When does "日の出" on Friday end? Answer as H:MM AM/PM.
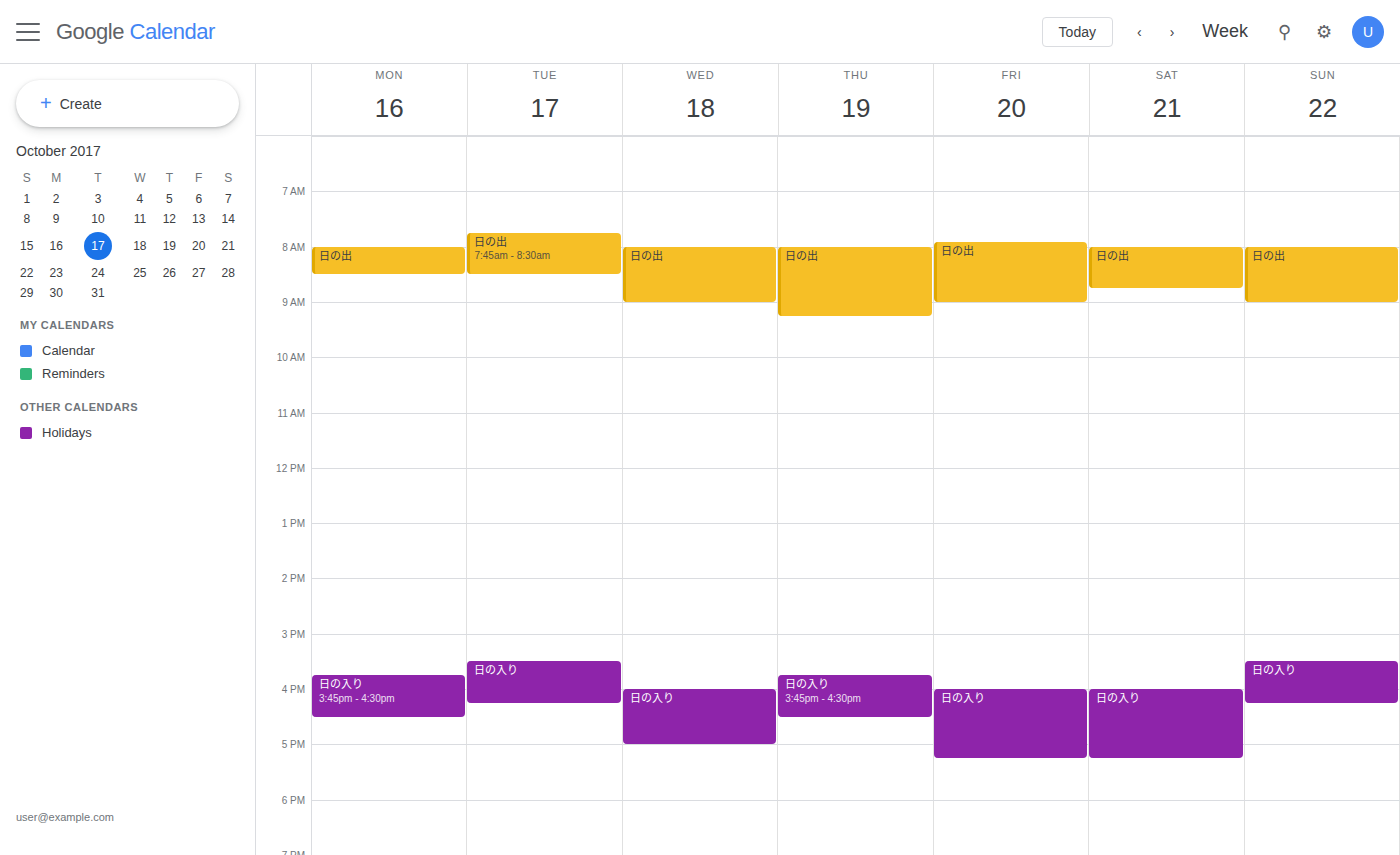
9:00 AM